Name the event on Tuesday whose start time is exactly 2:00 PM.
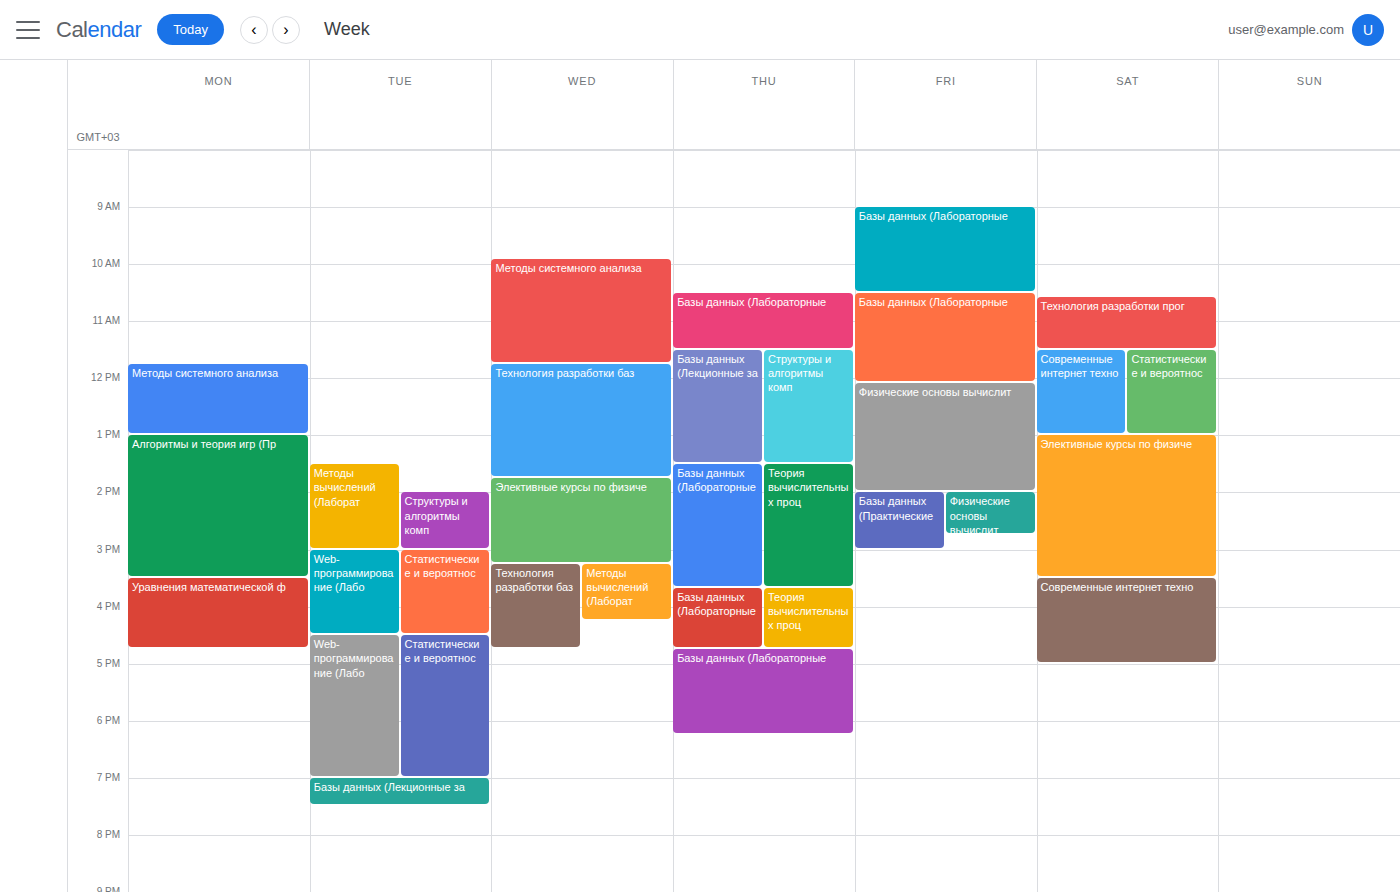
"Структуры и алгоритмы комп"